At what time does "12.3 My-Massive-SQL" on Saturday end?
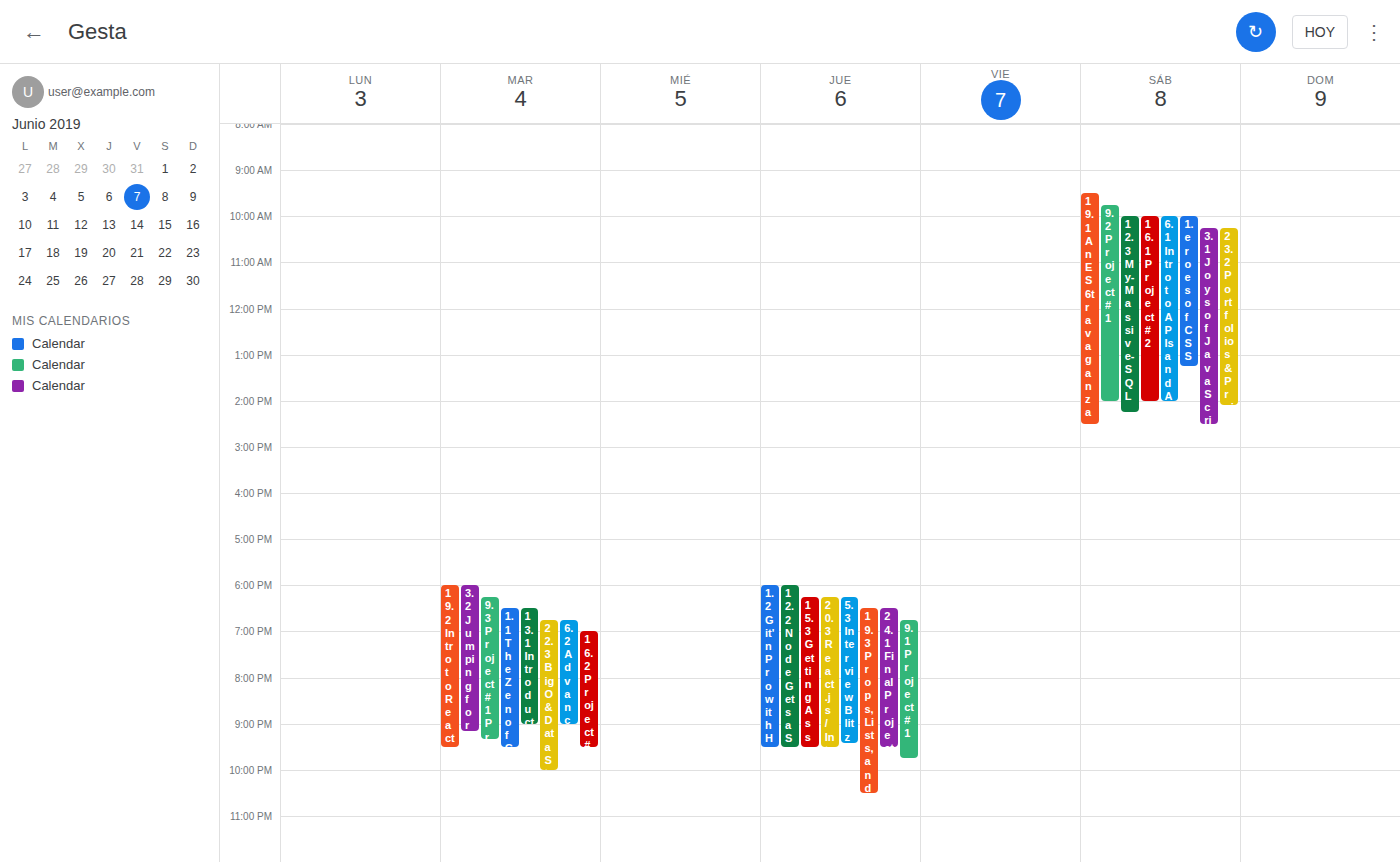
14:15